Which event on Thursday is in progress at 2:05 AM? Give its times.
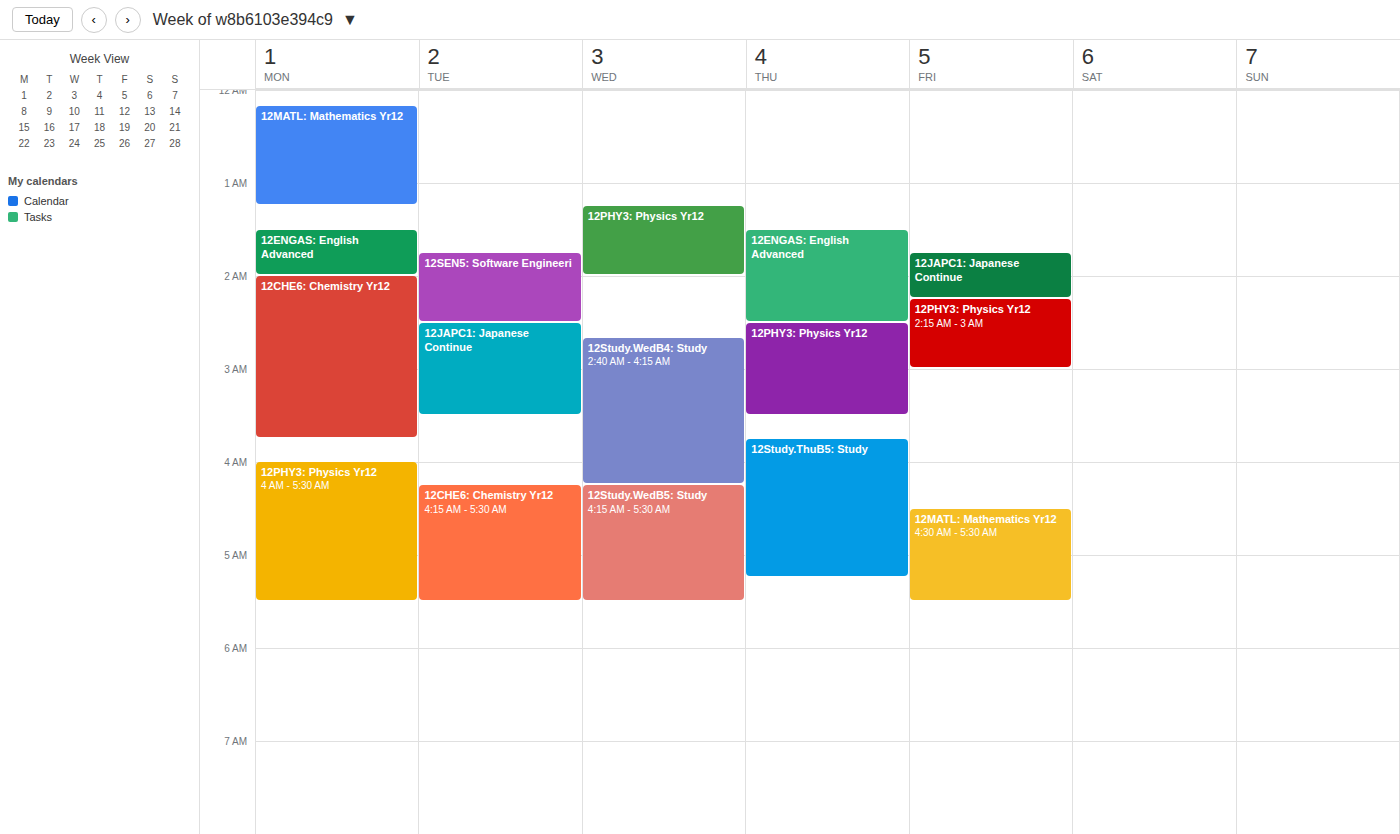
"12ENGAS: English Advanced", 1:30 AM to 2:30 AM